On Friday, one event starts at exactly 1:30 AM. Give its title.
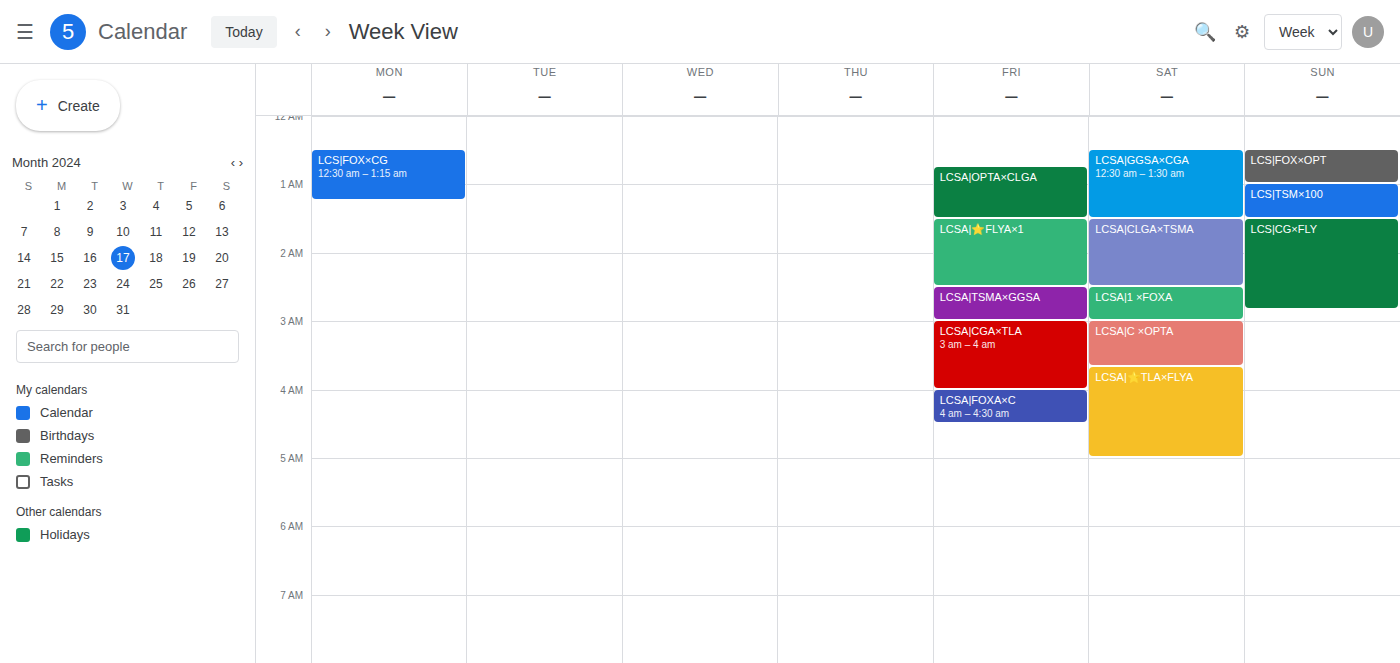
"LCSA|⭐FLYA×1"